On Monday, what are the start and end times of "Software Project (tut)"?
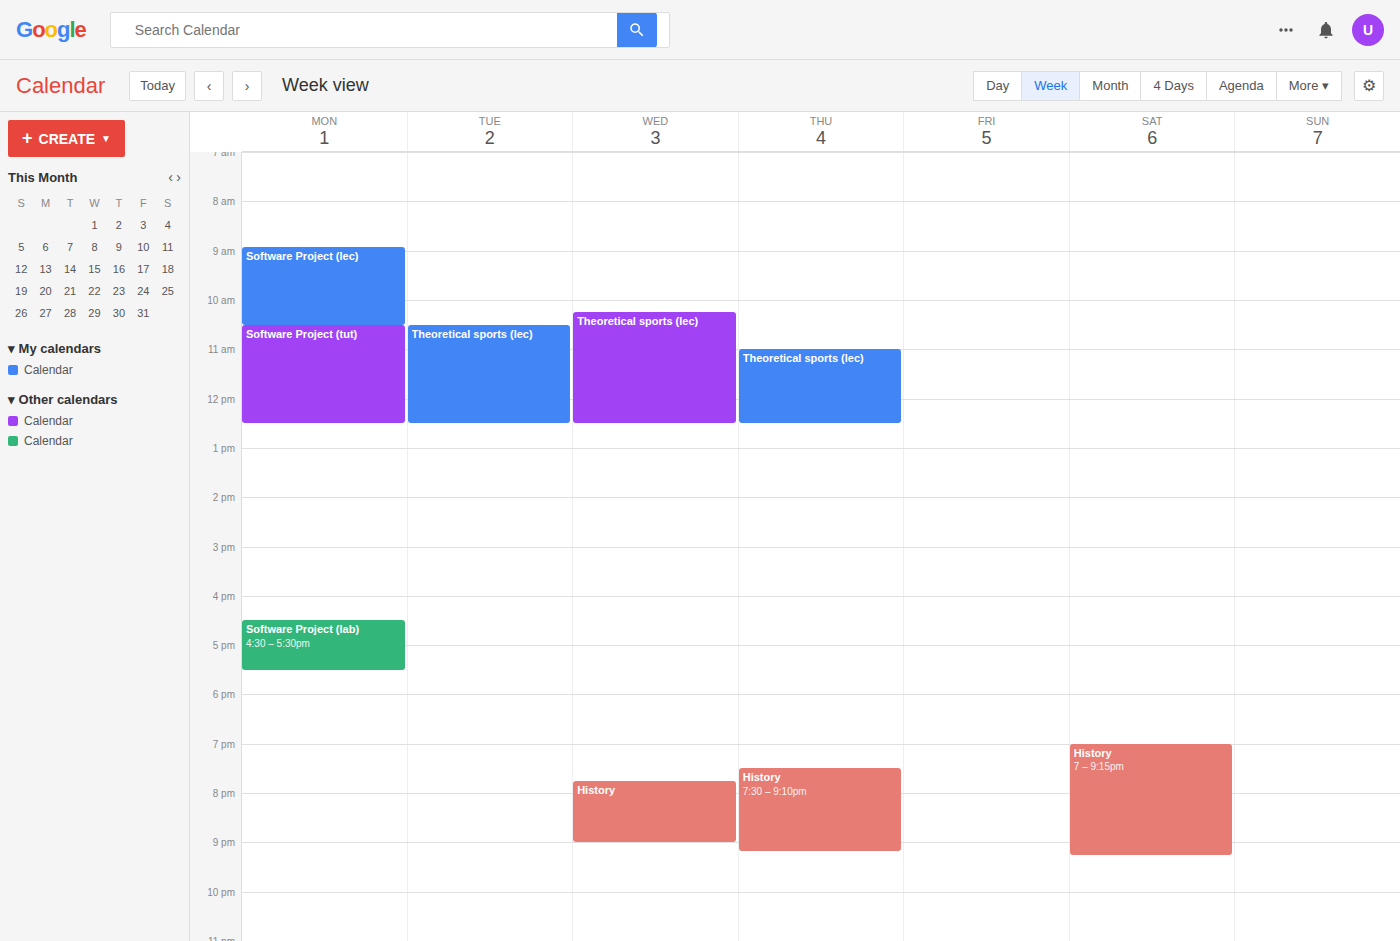
10:30 AM to 12:30 PM